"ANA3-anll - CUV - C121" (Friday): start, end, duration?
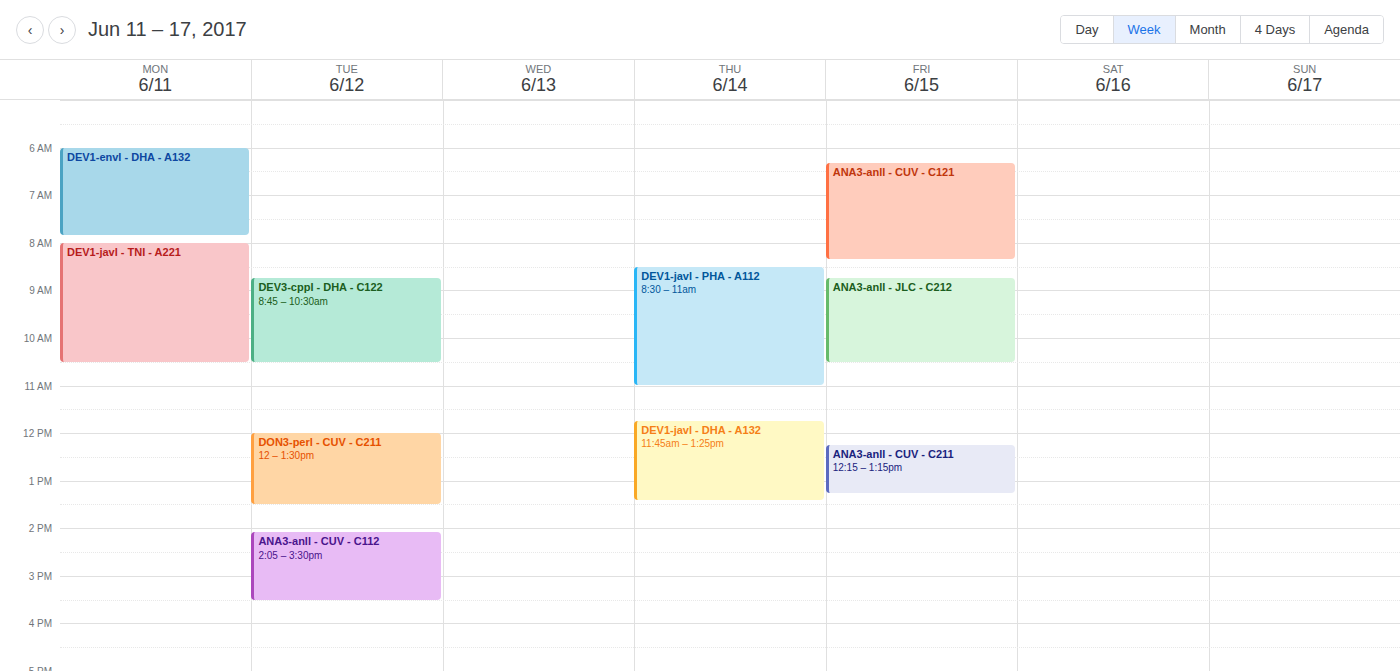
6:20 AM to 8:20 AM, 2 hours